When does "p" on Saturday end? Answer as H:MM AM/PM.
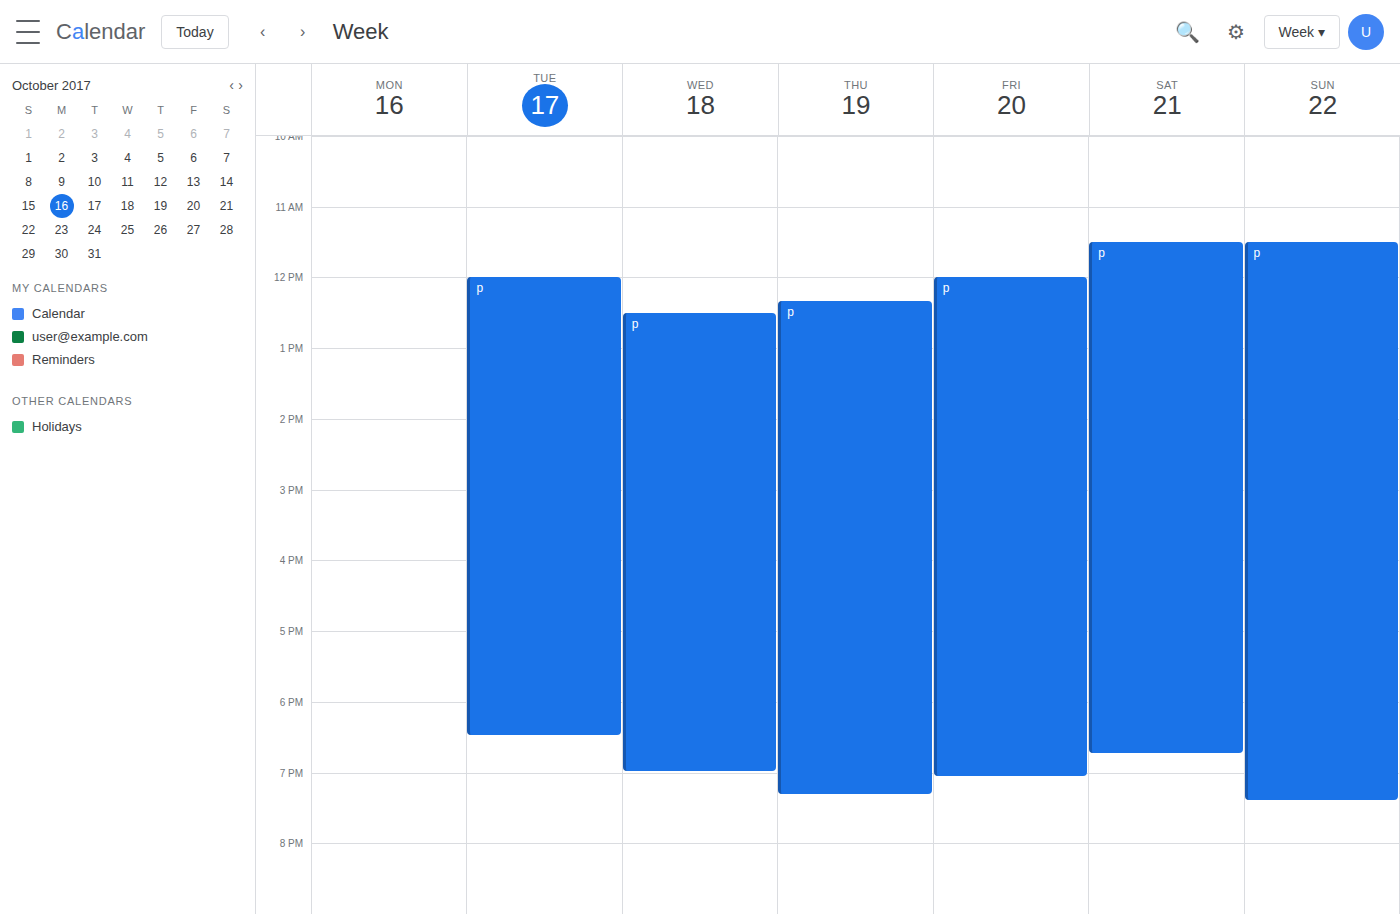
6:45 PM